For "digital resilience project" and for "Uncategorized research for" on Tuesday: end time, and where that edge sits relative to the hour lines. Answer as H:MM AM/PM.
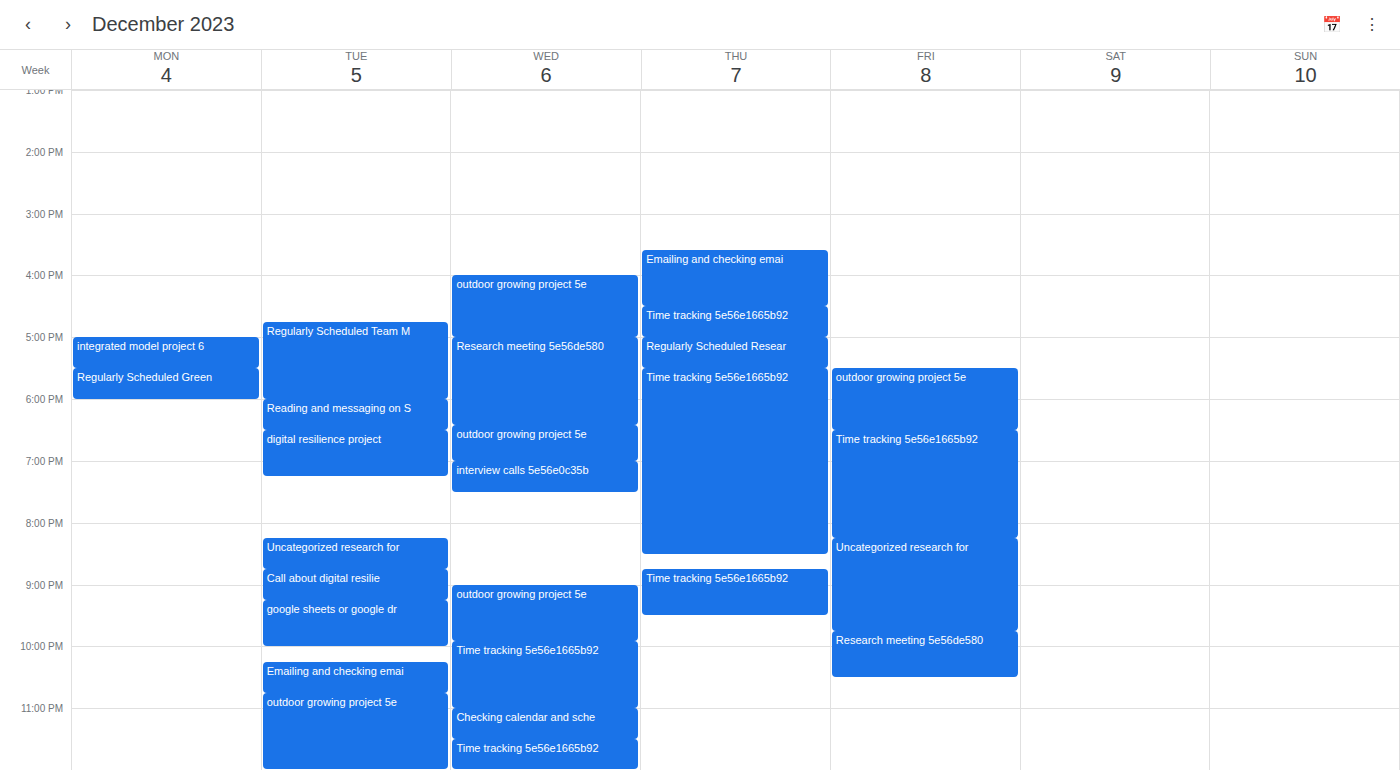
"digital resilience project": 7:15 PM, neither: a quarter of the way from the 7 PM line to the 8 PM line. "Uncategorized research for": 8:45 PM, neither: three quarters of the way from the 8 PM line to the 9 PM line.